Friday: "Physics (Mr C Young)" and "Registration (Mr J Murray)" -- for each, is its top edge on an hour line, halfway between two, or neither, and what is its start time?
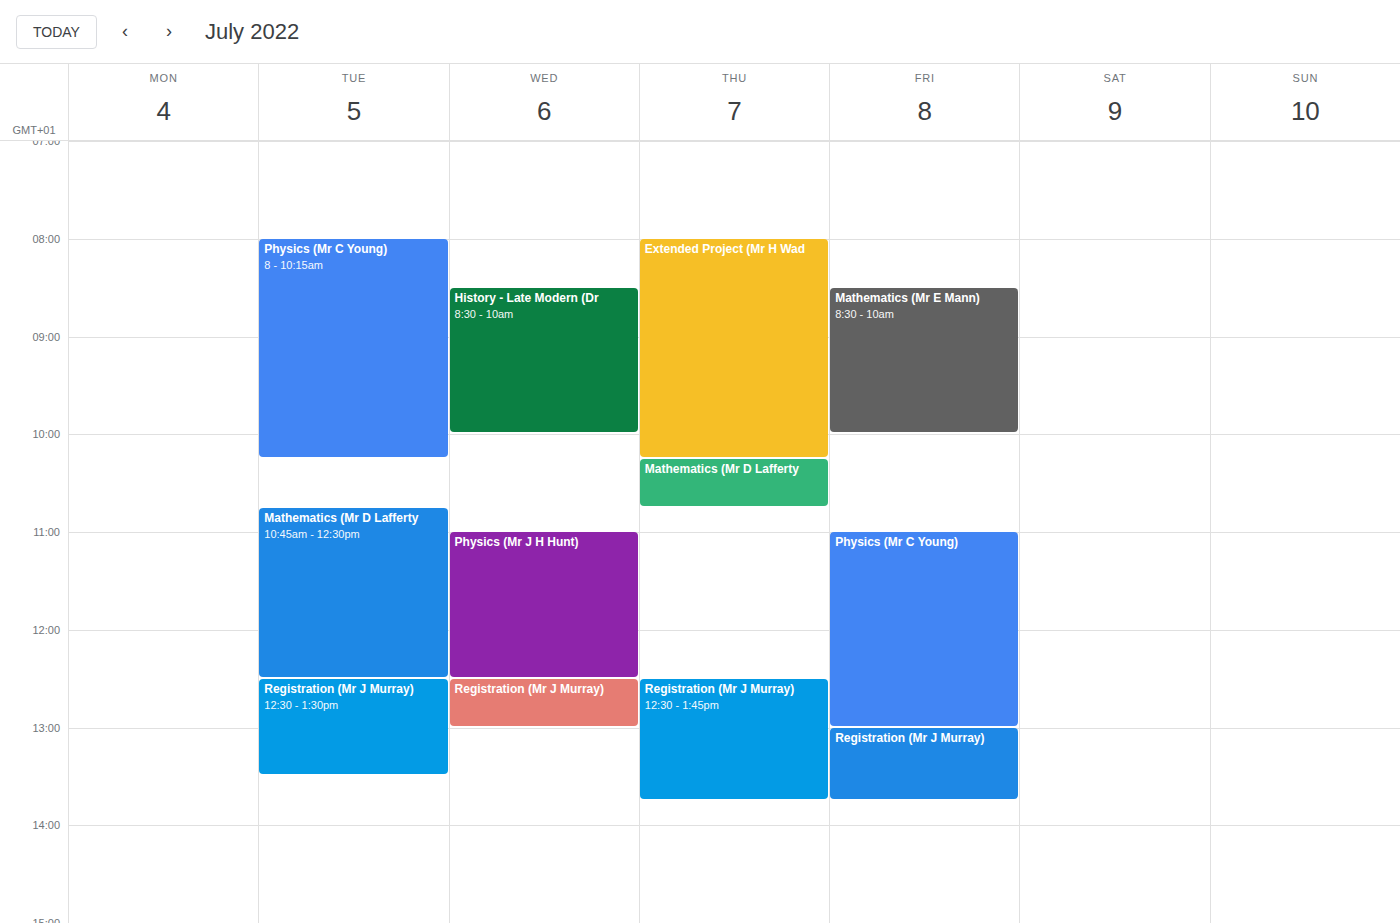
"Physics (Mr C Young)": 11:00, exactly on the 11:00 line. "Registration (Mr J Murray)": 13:00, exactly on the 13:00 line.